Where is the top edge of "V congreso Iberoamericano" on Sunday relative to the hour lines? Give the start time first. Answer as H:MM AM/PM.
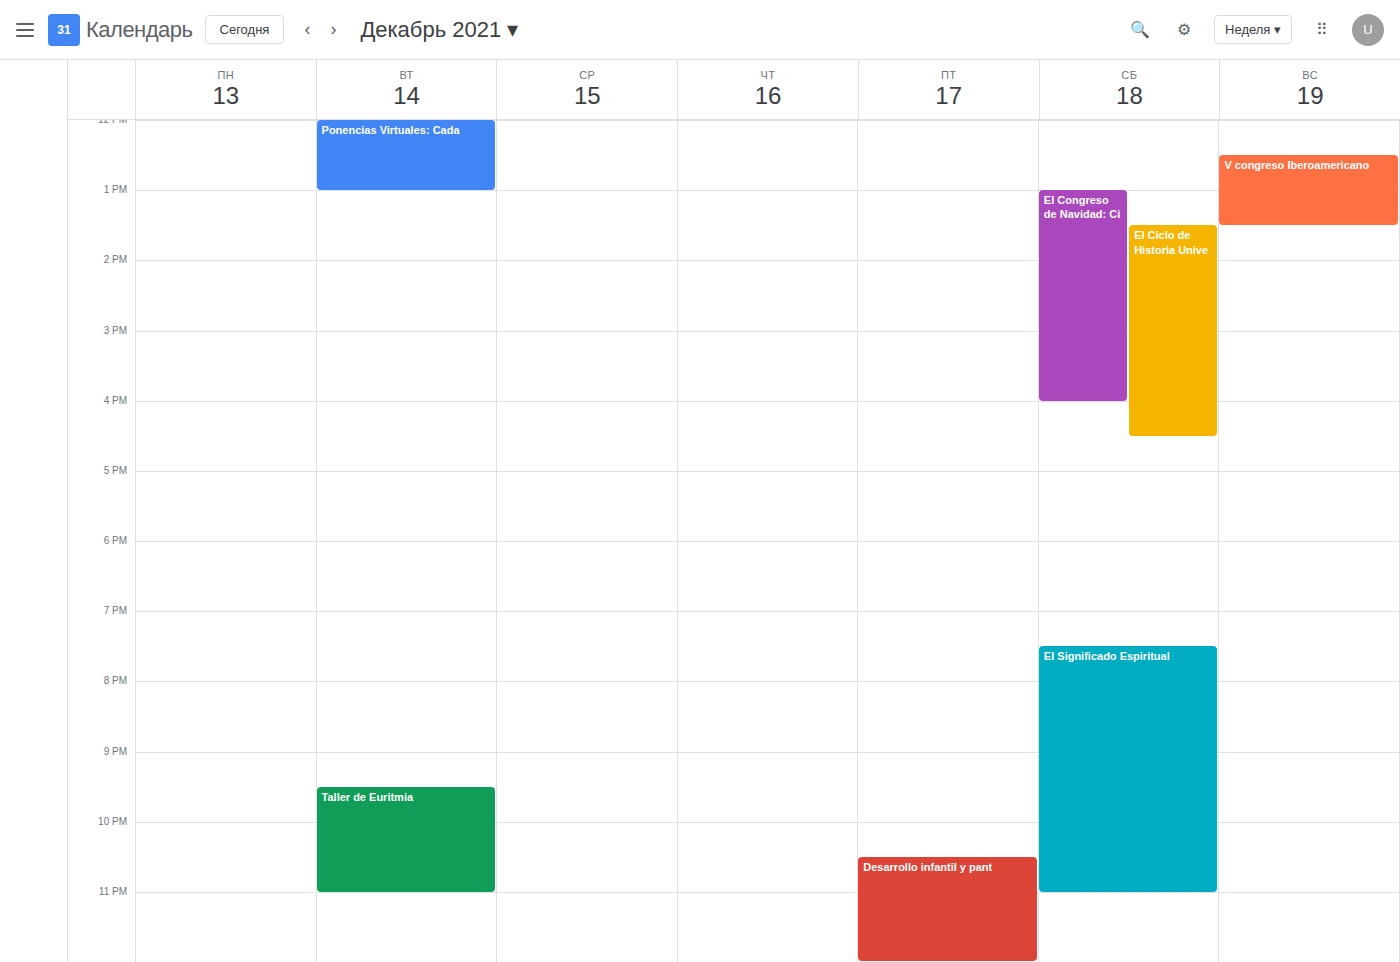
12:30 PM -- halfway between the 12 PM and 1 PM lines.